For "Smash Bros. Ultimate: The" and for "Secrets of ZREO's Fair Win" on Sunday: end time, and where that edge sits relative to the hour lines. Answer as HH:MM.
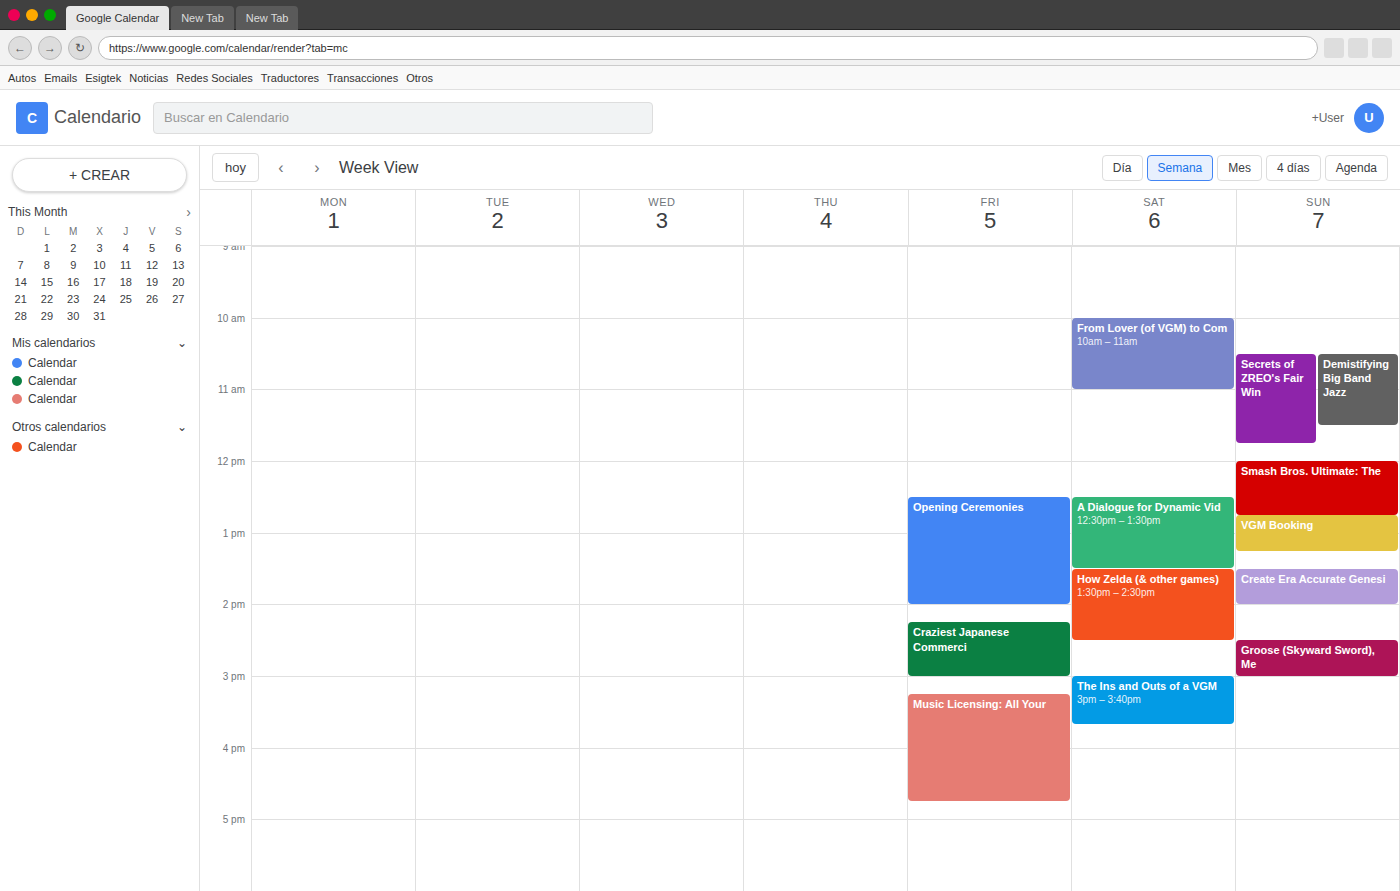
"Smash Bros. Ultimate: The": 12:45, neither: three quarters of the way from the 12:00 line to the 13:00 line. "Secrets of ZREO's Fair Win": 11:45, neither: three quarters of the way from the 11:00 line to the 12:00 line.